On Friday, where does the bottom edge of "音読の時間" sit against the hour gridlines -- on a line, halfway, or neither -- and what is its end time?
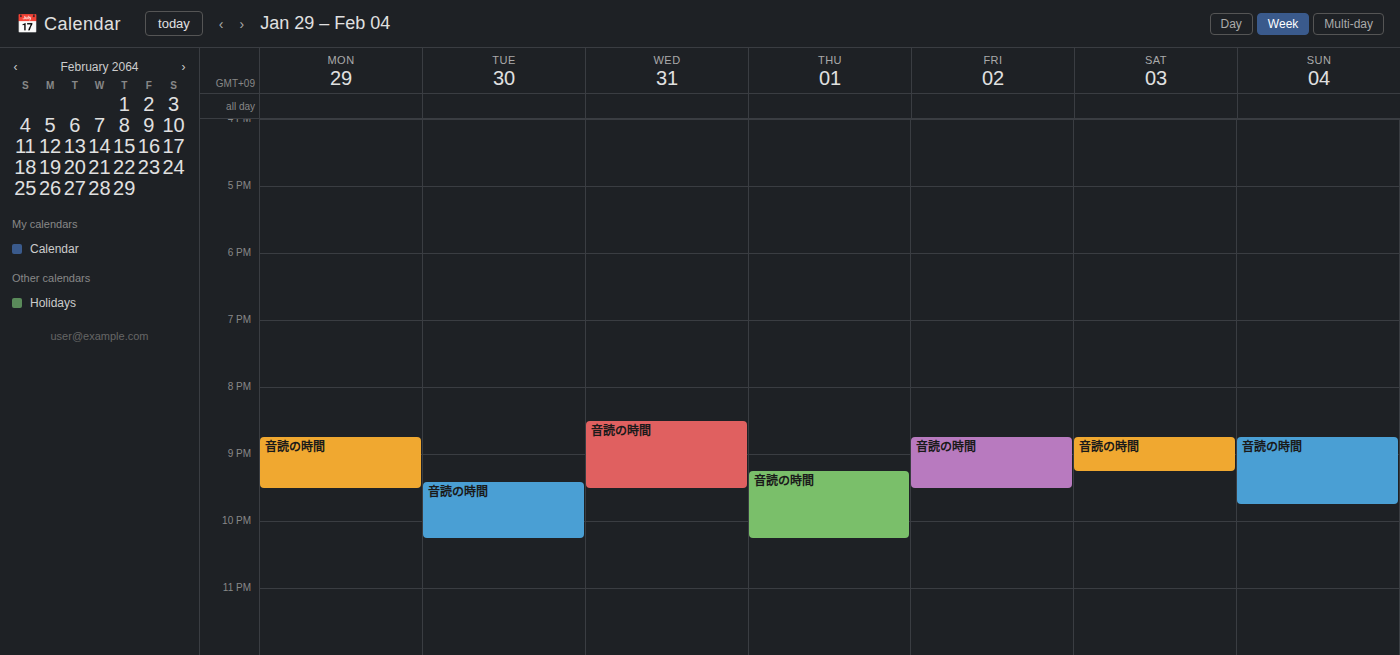
9:30 PM -- halfway between the 9 PM and 10 PM lines.